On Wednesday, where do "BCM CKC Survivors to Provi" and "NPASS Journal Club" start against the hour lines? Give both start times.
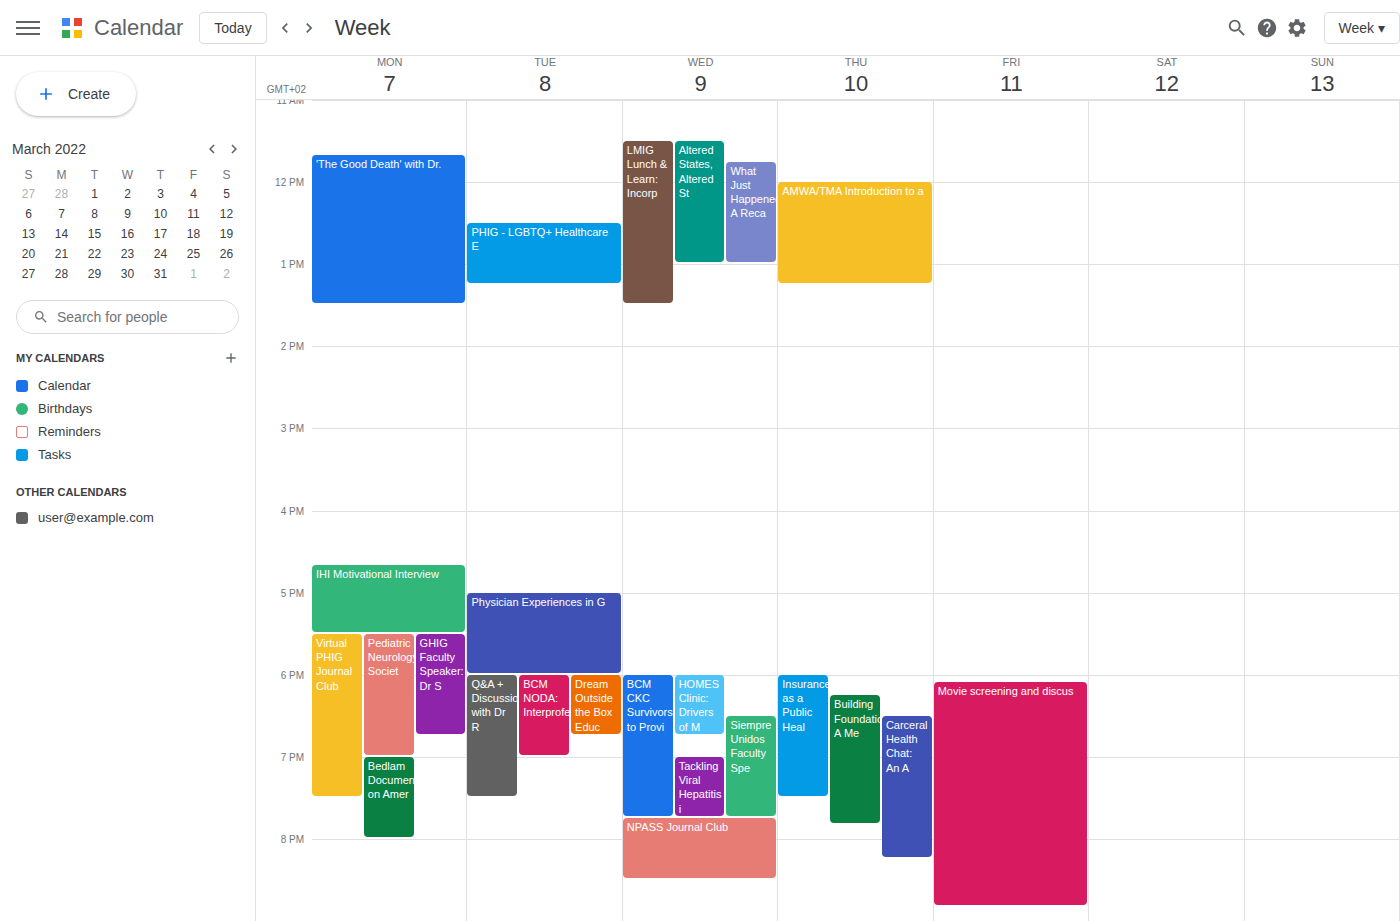
"BCM CKC Survivors to Provi": 6:00 PM, exactly on the 6 PM line. "NPASS Journal Club": 7:45 PM, neither: three quarters of the way from the 7 PM line to the 8 PM line.